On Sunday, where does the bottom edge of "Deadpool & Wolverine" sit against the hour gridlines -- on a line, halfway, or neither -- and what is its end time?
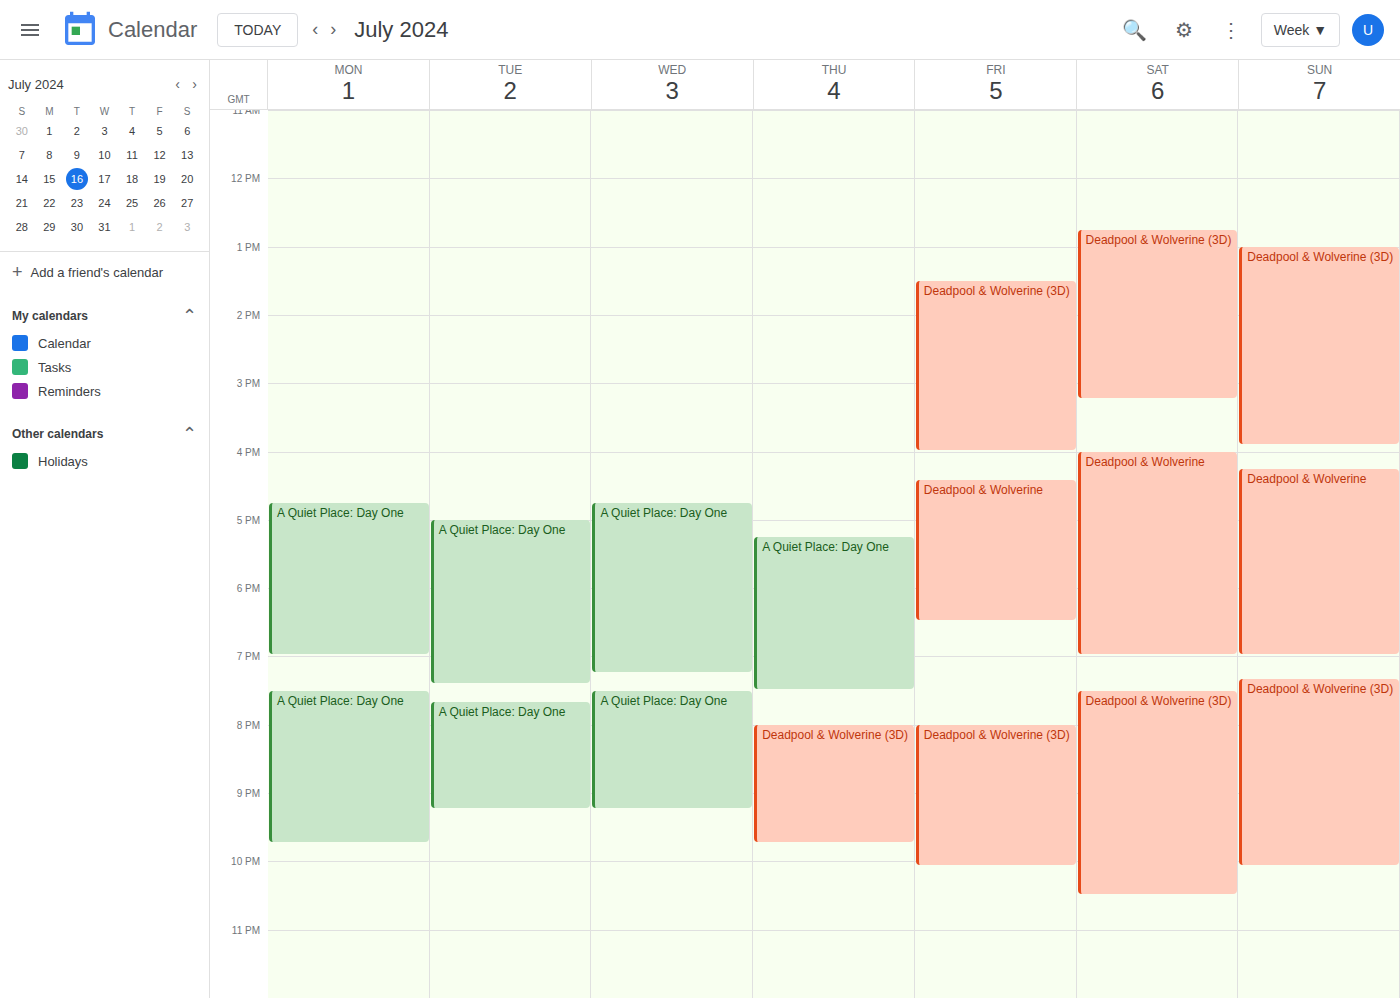
7:00 PM -- exactly on the 7 PM line.